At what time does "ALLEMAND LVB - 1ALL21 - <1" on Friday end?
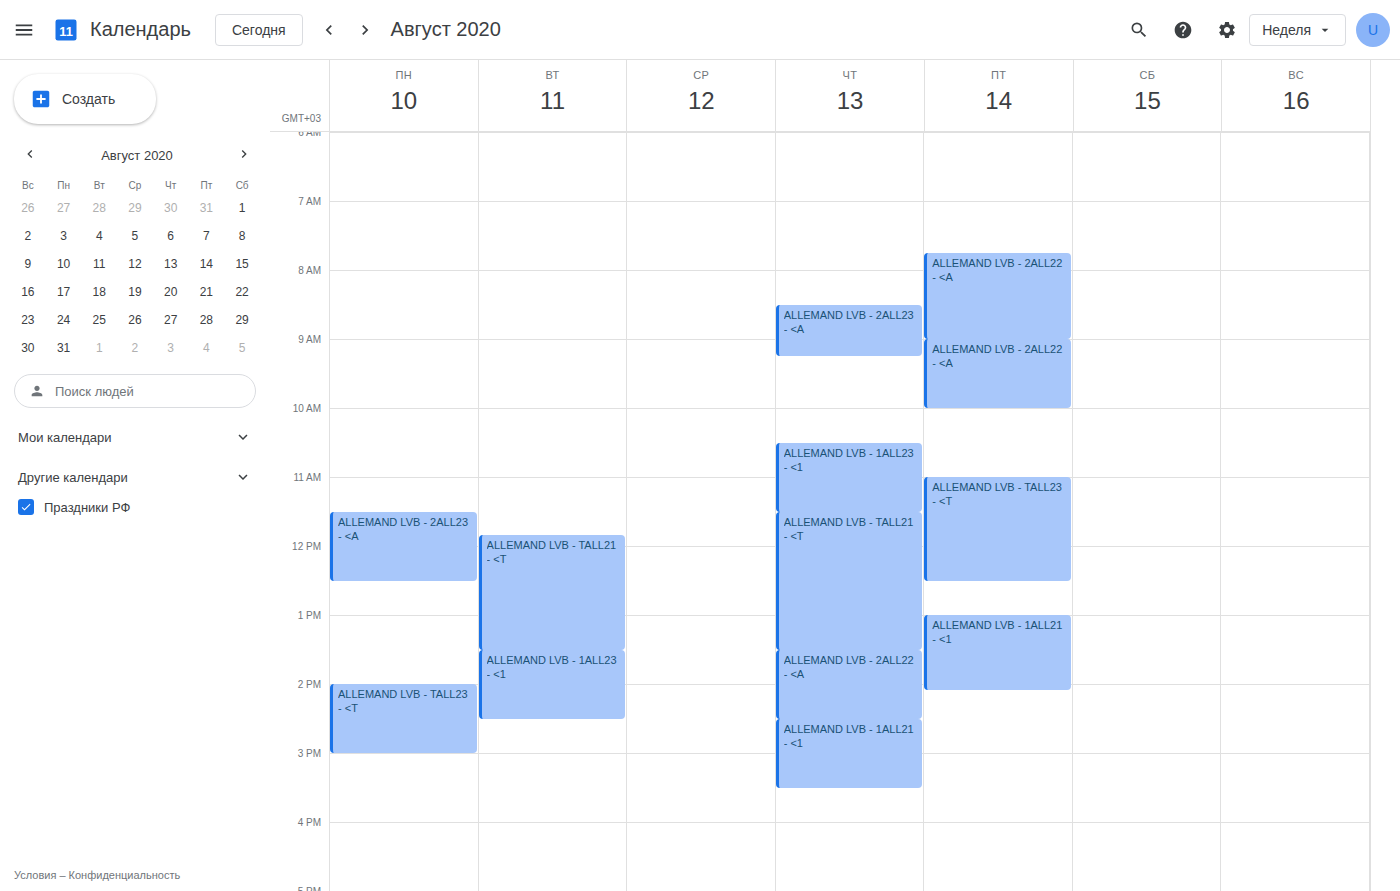
2:05 PM